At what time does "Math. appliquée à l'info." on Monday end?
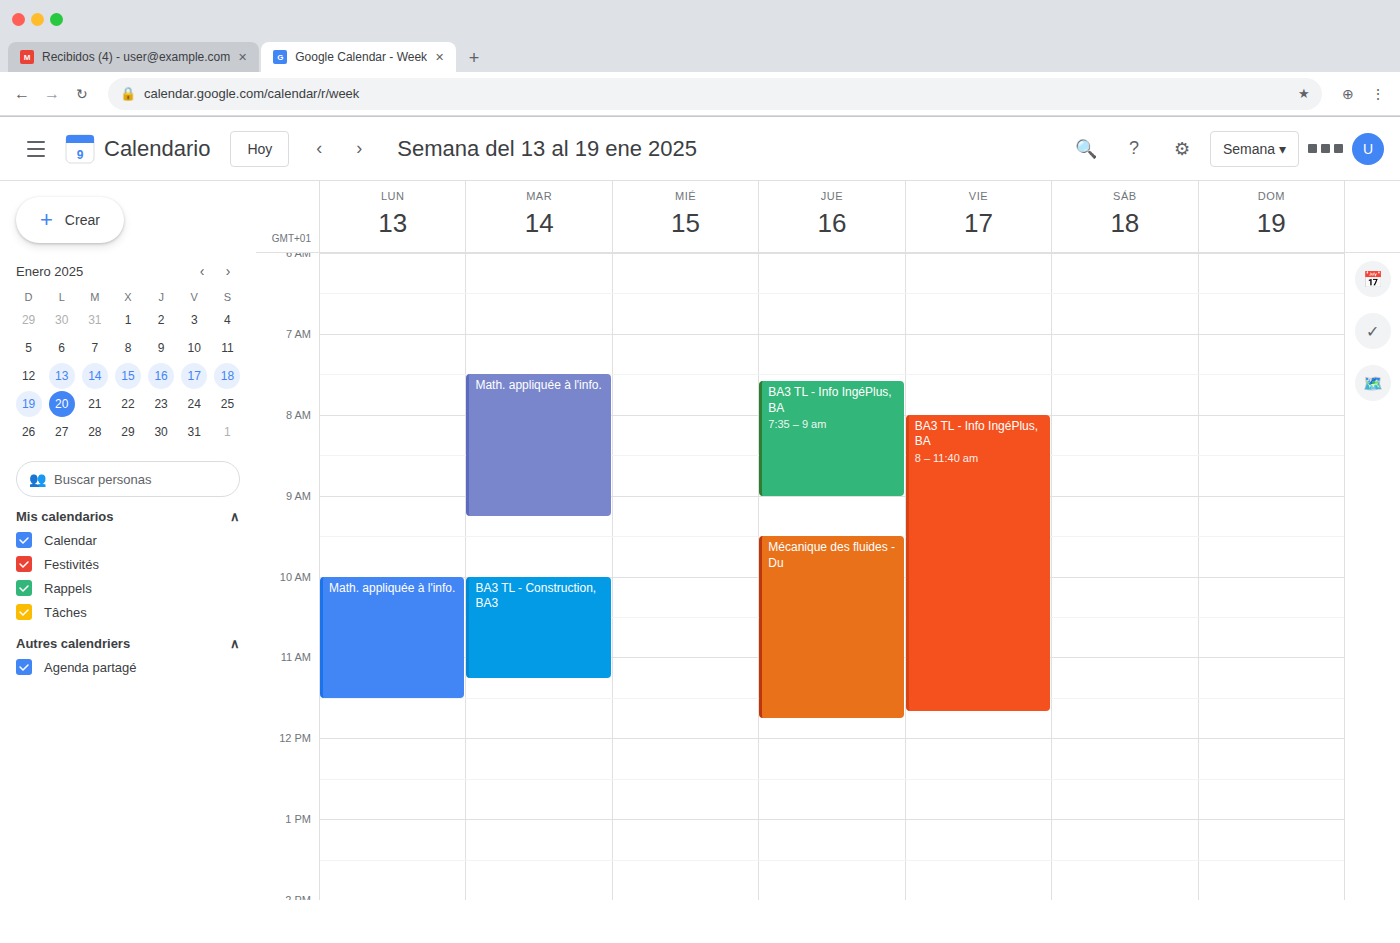
11:30